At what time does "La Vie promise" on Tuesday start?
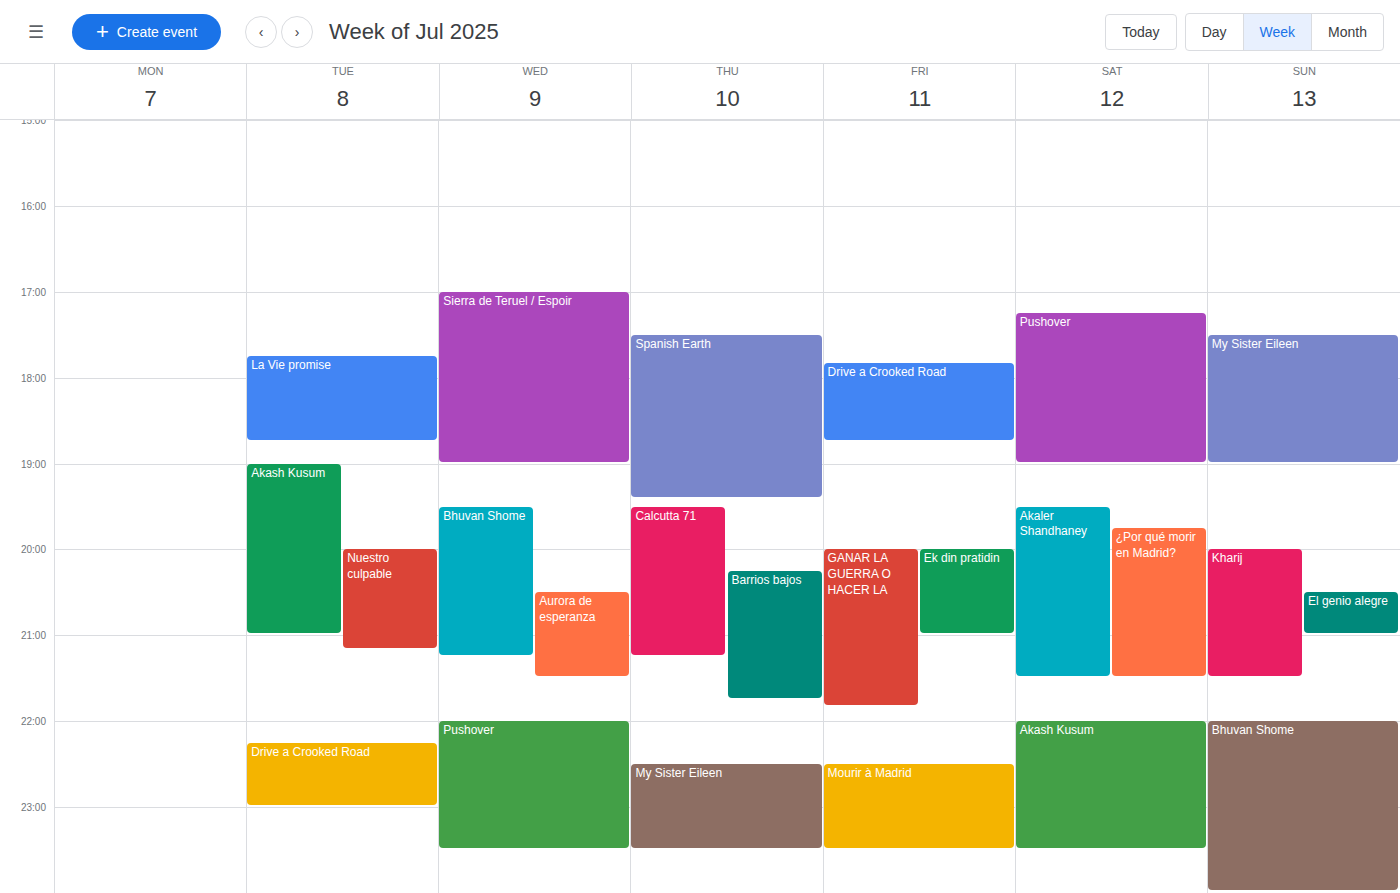
5:45 PM